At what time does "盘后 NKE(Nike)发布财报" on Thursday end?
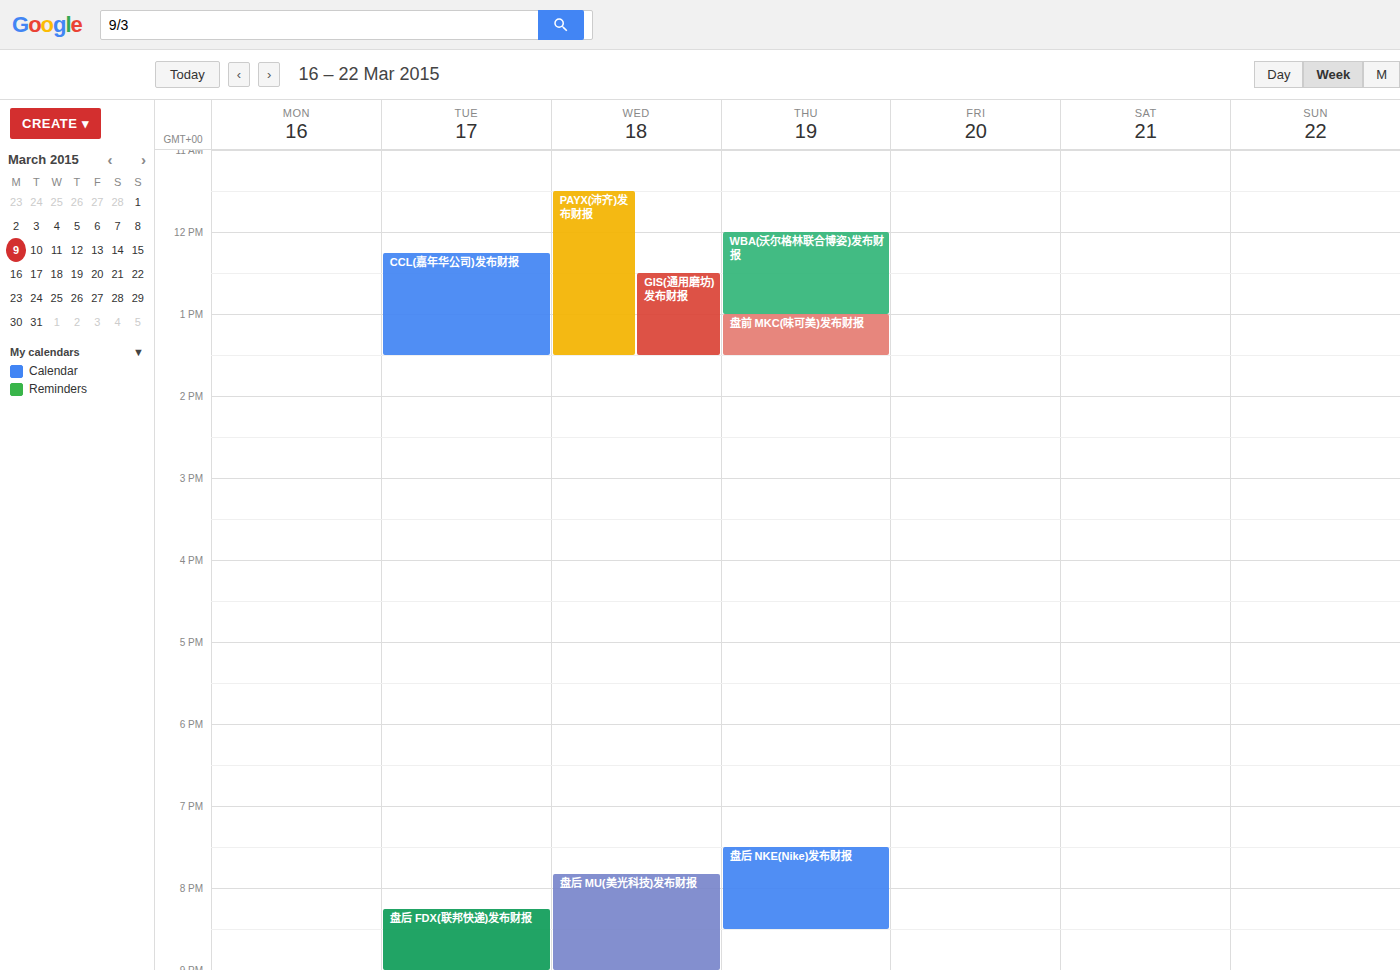
8:30 PM